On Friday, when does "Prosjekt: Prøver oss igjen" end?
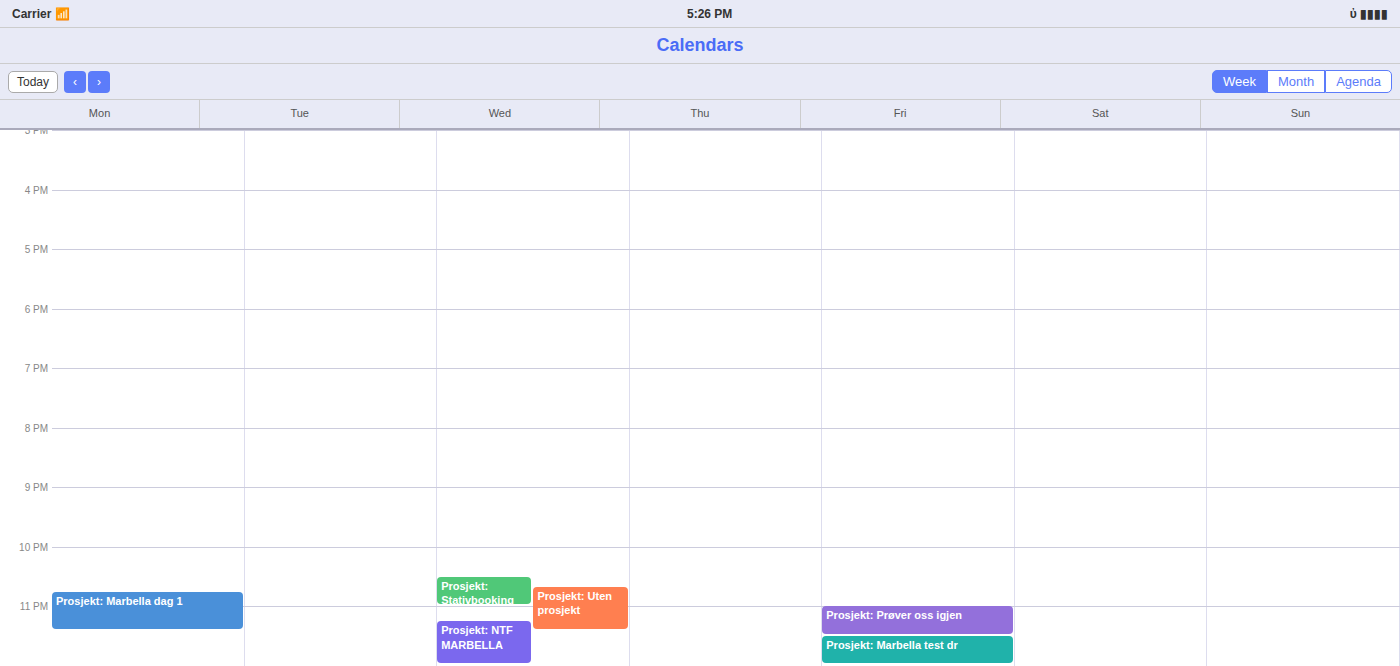
23:30